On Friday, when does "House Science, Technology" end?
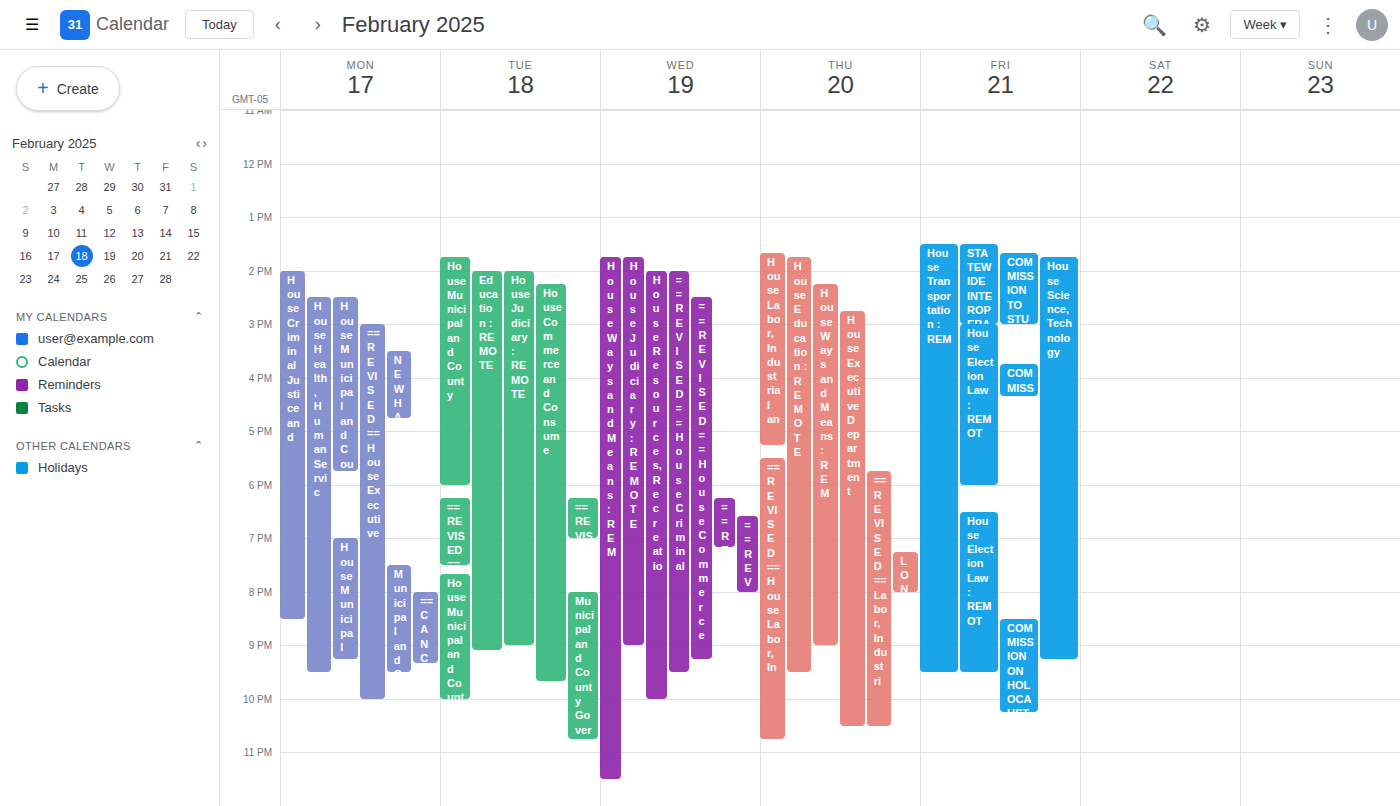
9:15 PM